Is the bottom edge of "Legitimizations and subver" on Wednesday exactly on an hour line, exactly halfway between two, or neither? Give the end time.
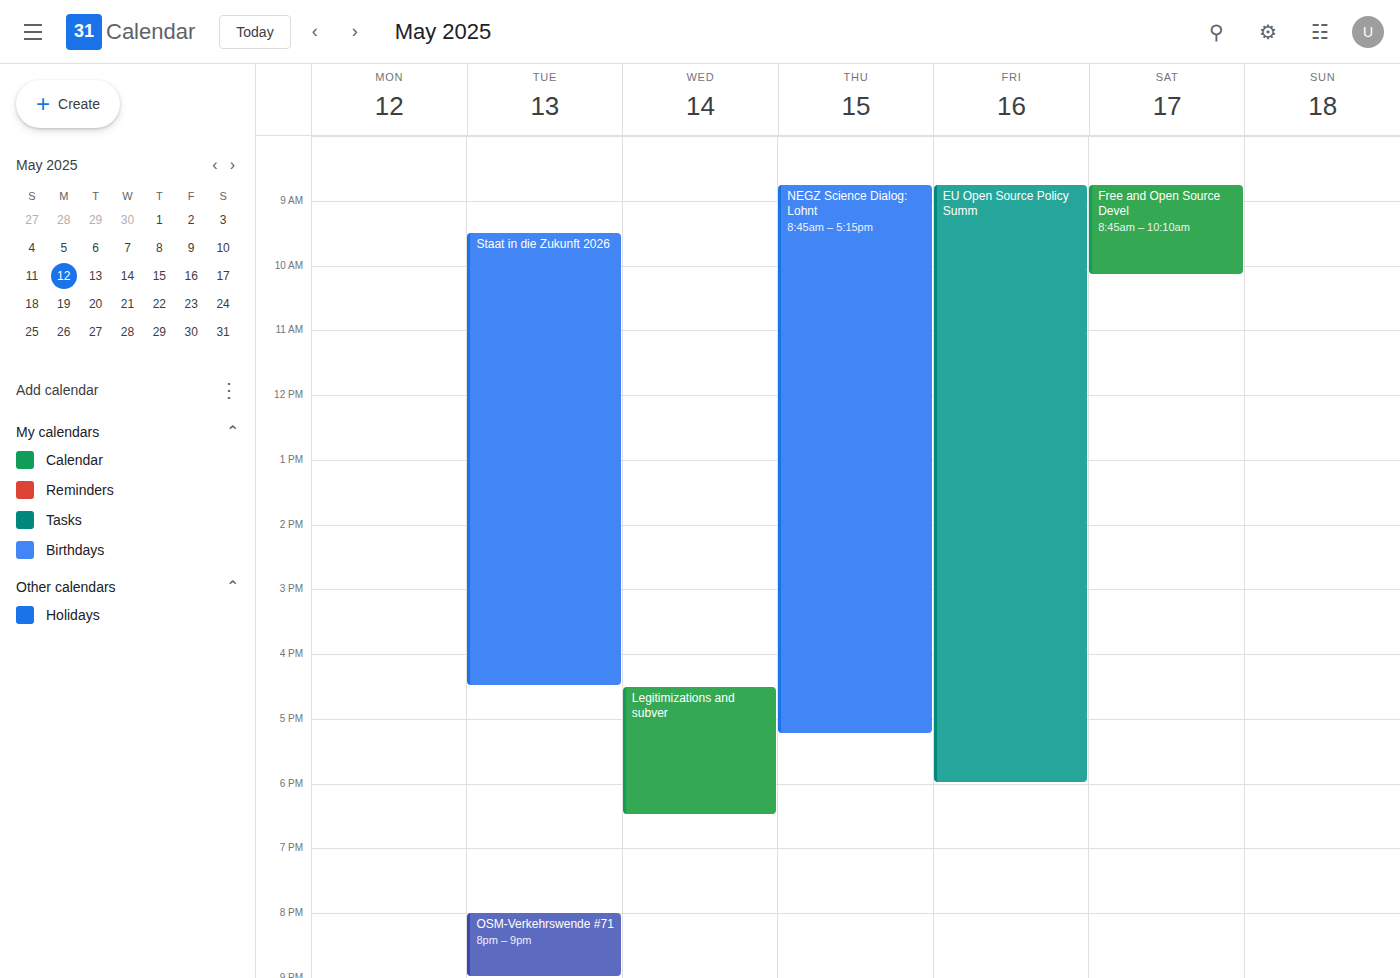
18:30 -- halfway between the 18:00 and 19:00 lines.